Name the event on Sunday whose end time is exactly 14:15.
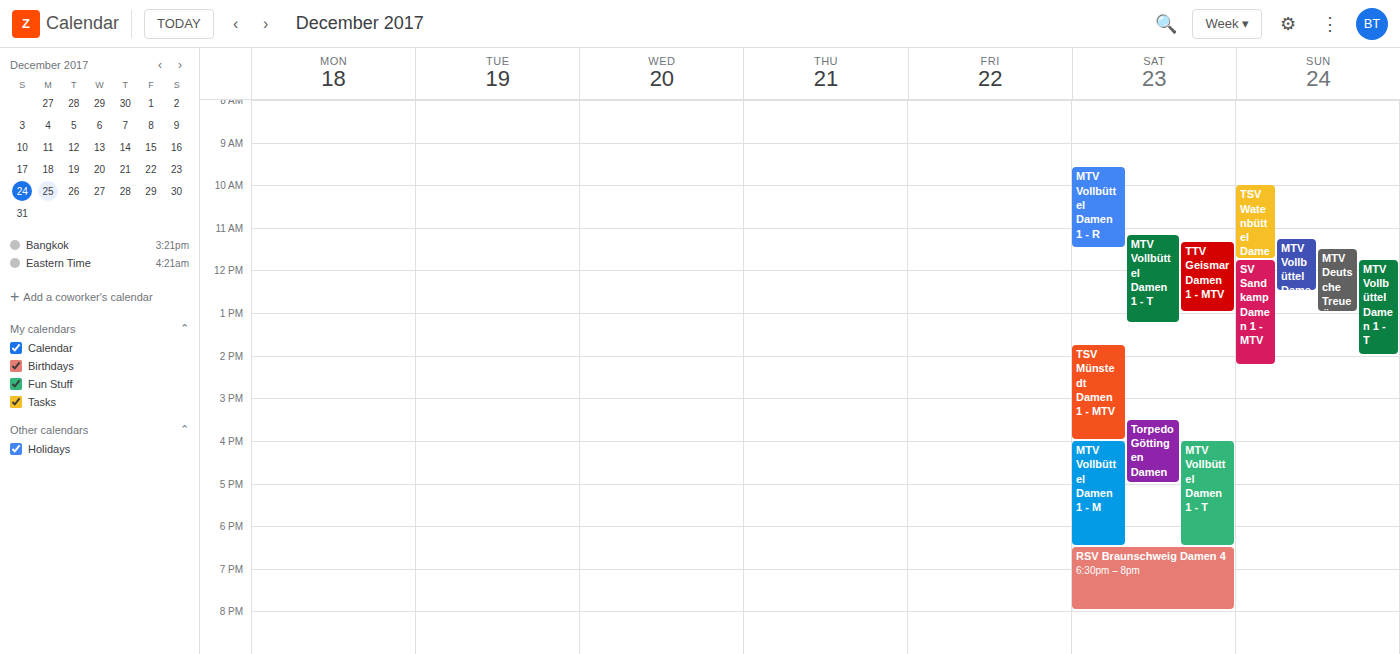
"SV Sandkamp Damen 1 - MTV"